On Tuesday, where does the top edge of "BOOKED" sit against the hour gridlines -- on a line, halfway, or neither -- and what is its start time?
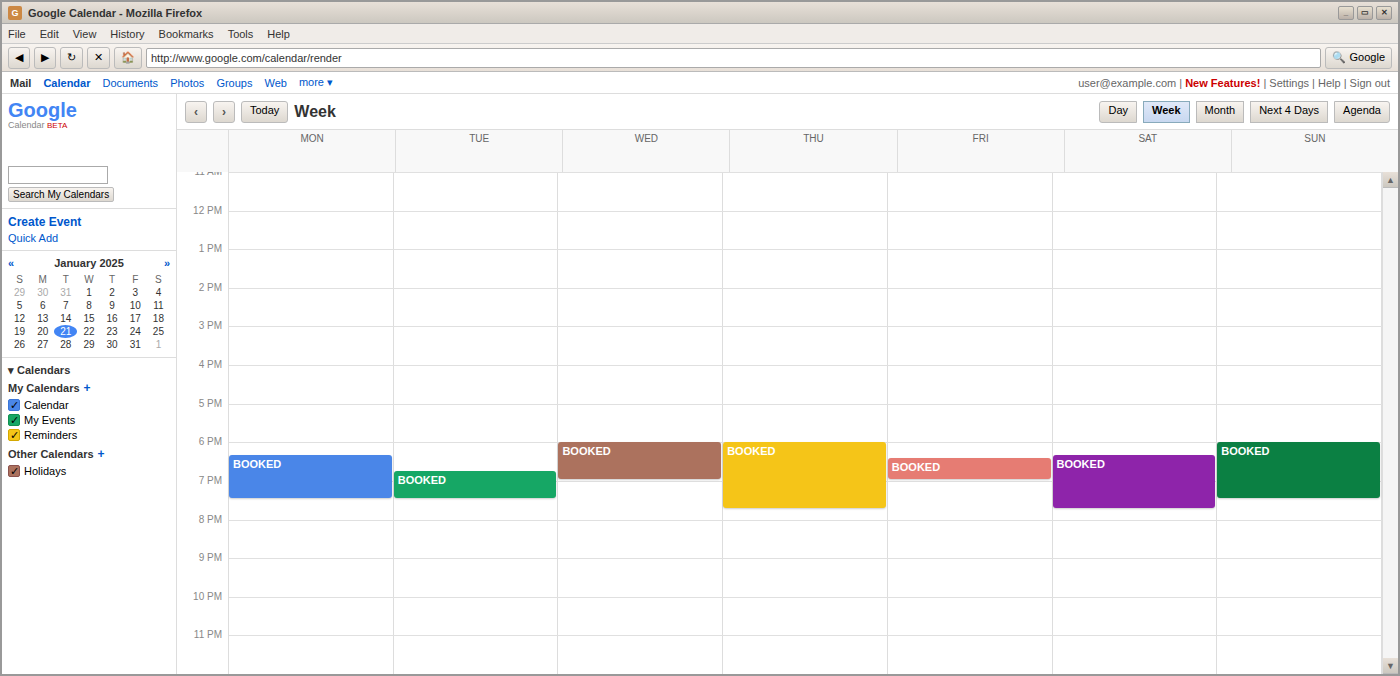
6:45 PM -- neither: three quarters of the way from the 6 PM line to the 7 PM line.